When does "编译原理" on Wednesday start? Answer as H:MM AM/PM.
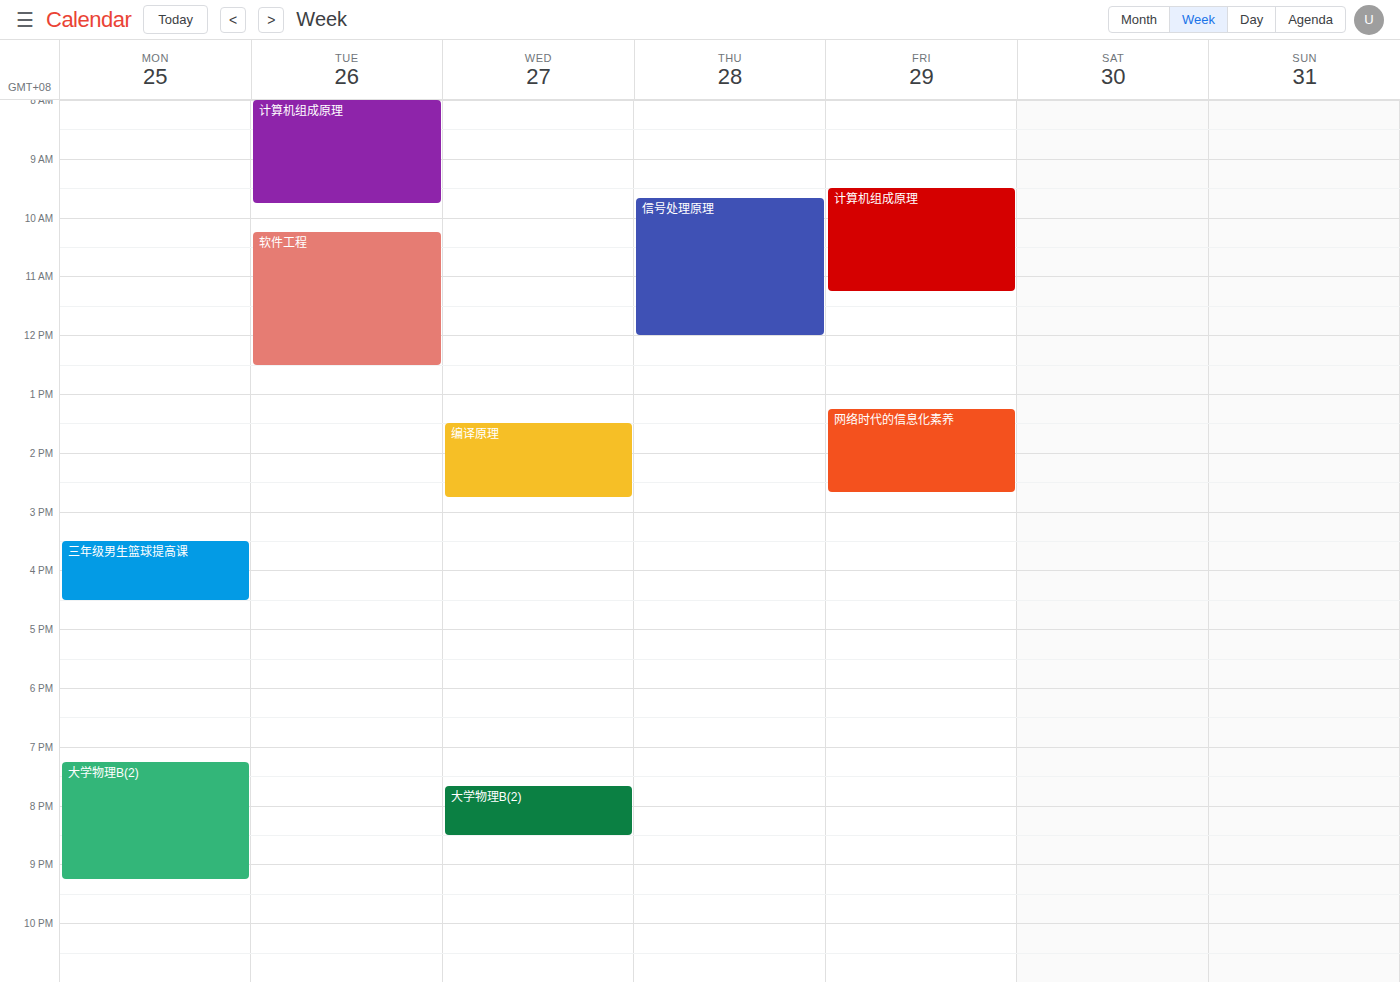
1:30 PM